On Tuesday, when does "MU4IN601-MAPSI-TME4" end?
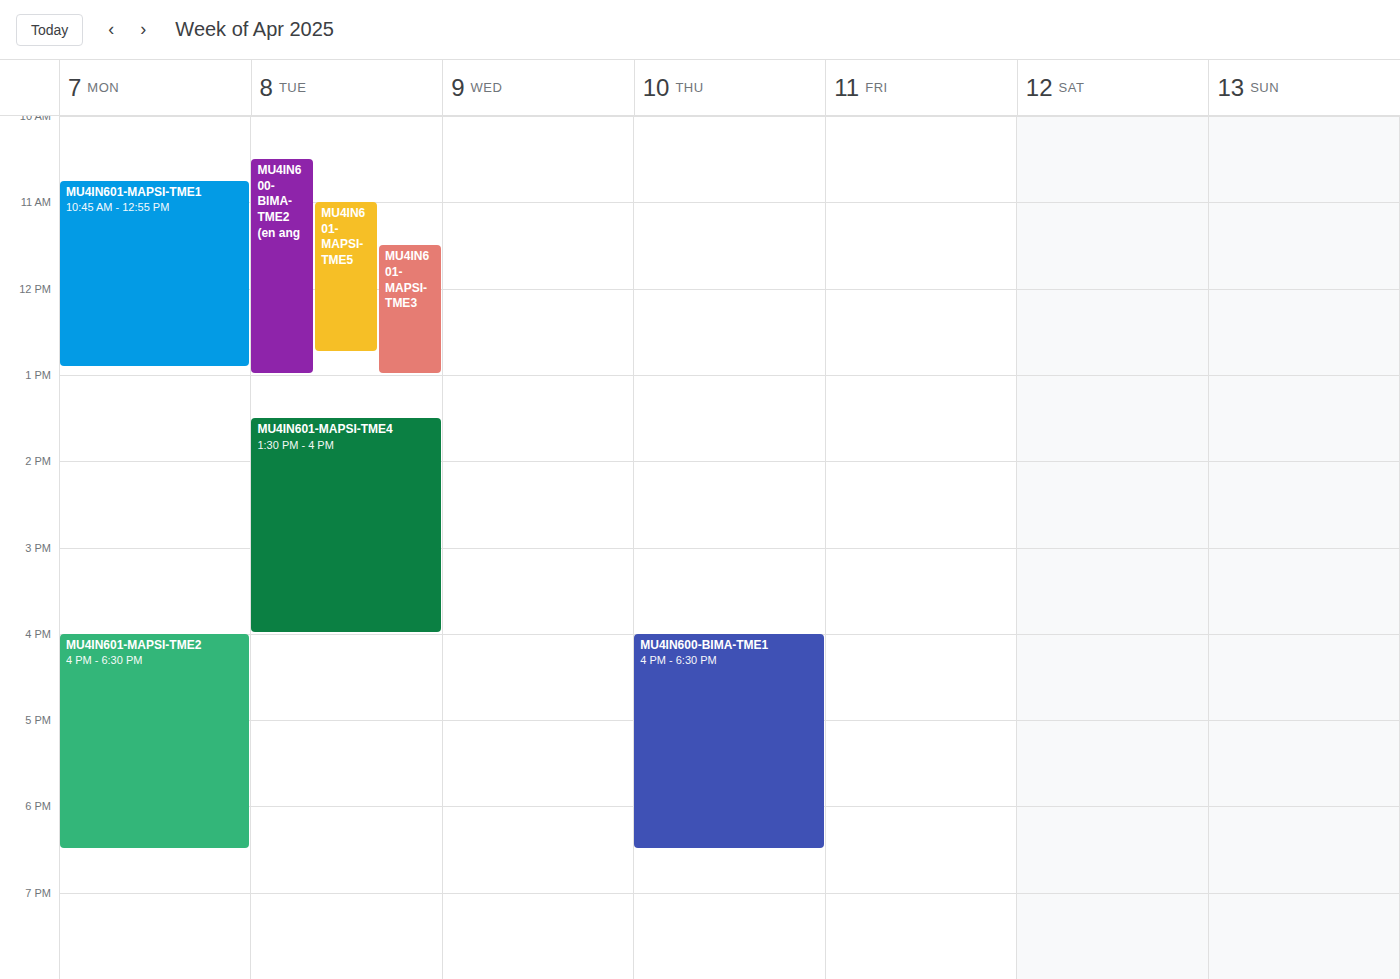
4:00 PM